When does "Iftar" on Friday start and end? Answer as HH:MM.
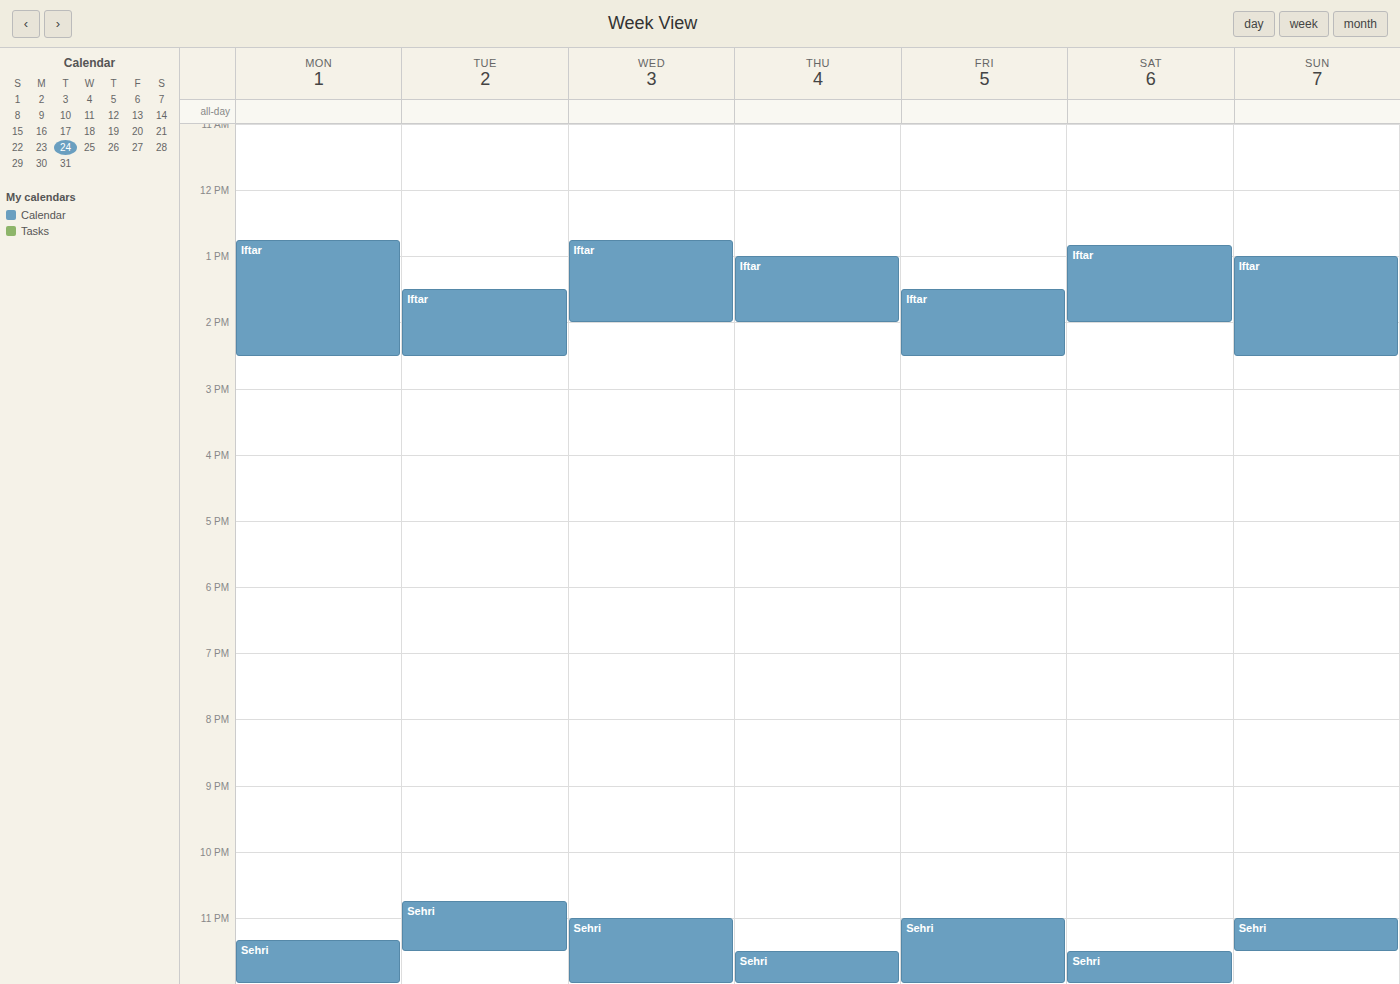
13:30 to 14:30